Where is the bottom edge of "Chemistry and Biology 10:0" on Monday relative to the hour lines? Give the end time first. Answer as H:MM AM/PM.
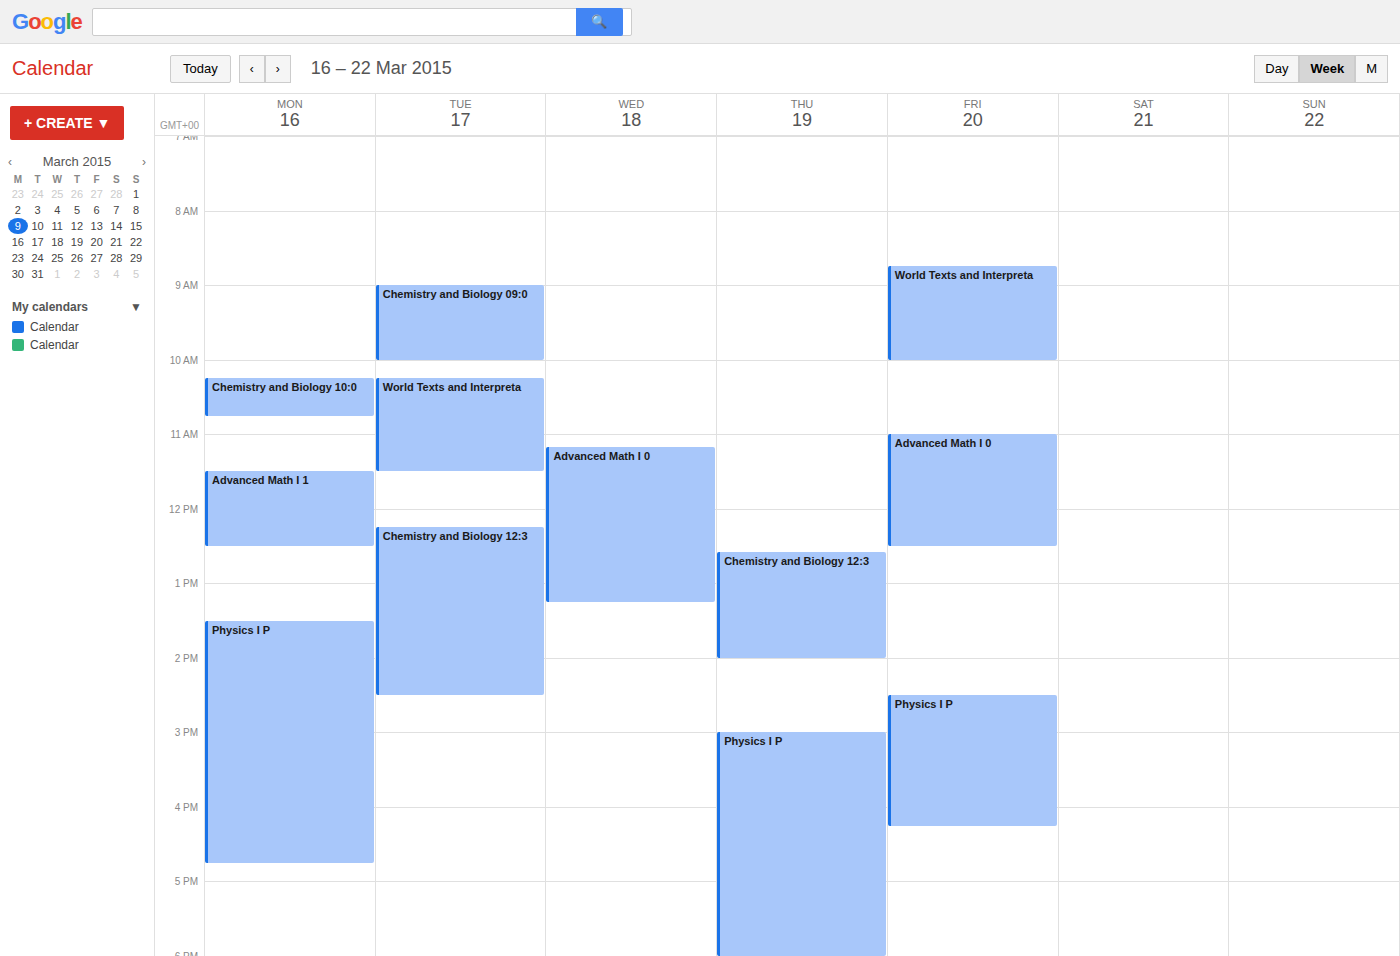
10:45 AM -- neither: three quarters of the way from the 10 AM line to the 11 AM line.